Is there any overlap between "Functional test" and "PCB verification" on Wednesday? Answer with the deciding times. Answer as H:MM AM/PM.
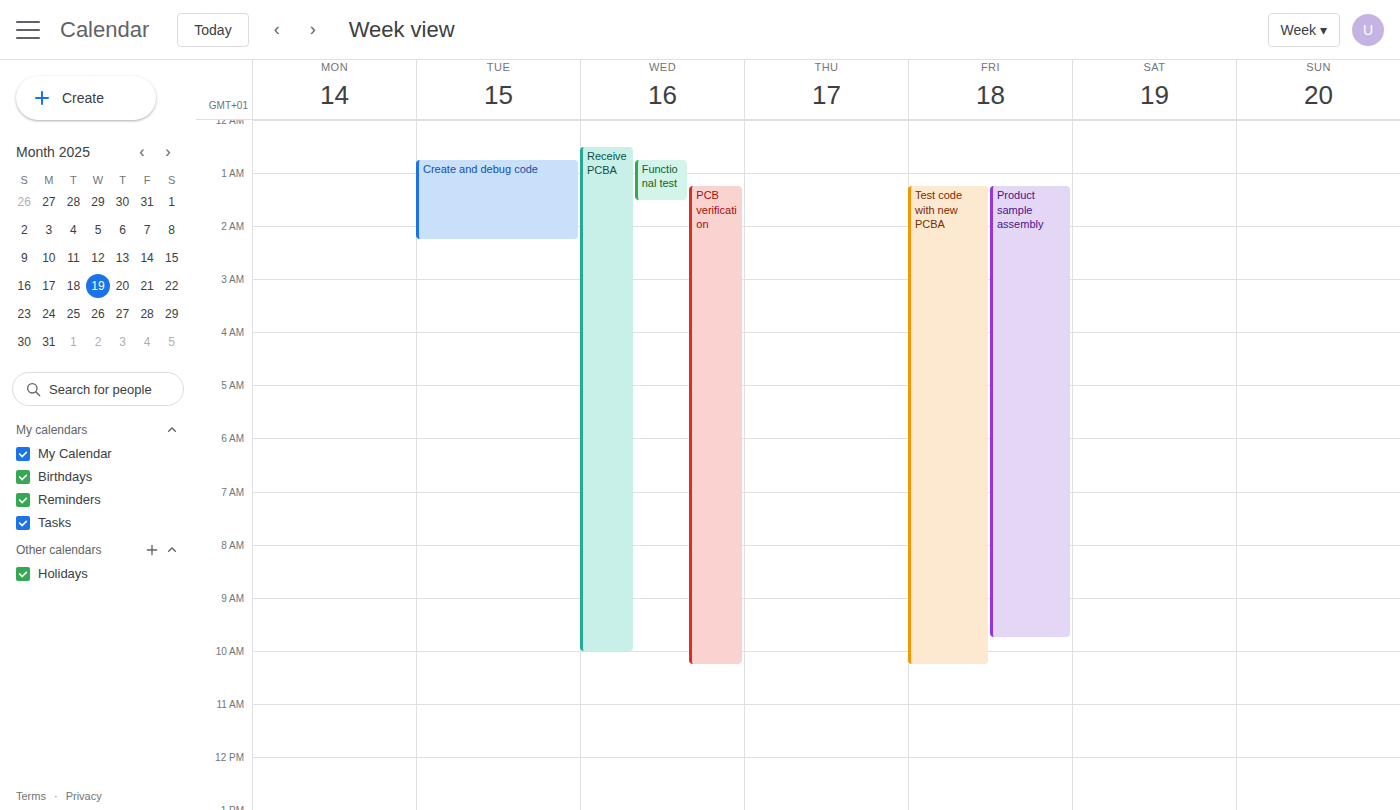
"PCB verification" starts at 1:15 AM, before "Functional test" ends at 1:30 AM -- they overlap.